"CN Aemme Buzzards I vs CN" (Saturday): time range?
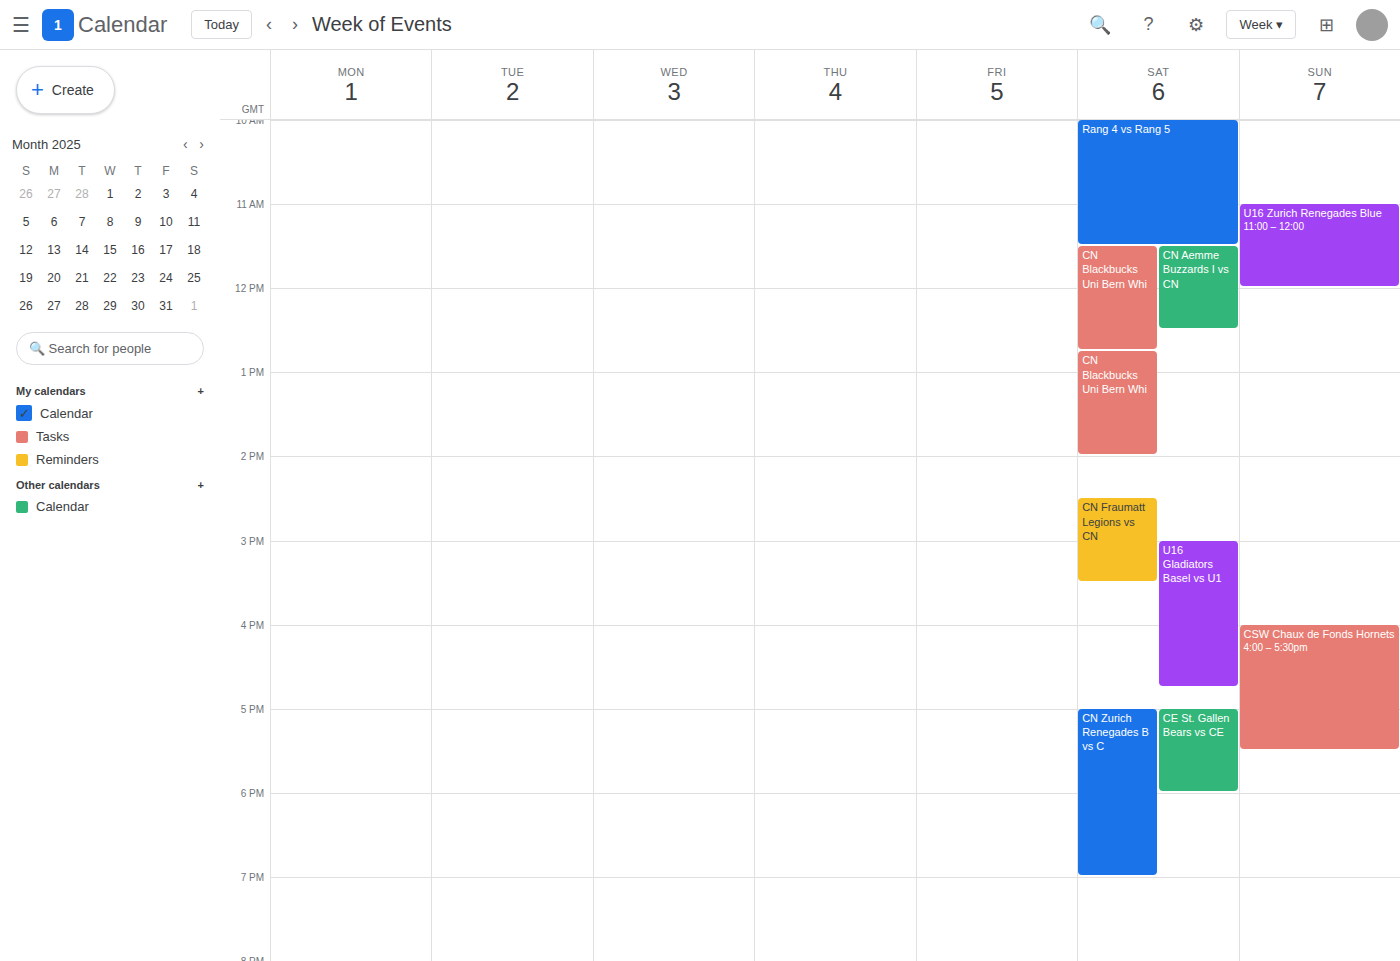
11:30 to 12:30